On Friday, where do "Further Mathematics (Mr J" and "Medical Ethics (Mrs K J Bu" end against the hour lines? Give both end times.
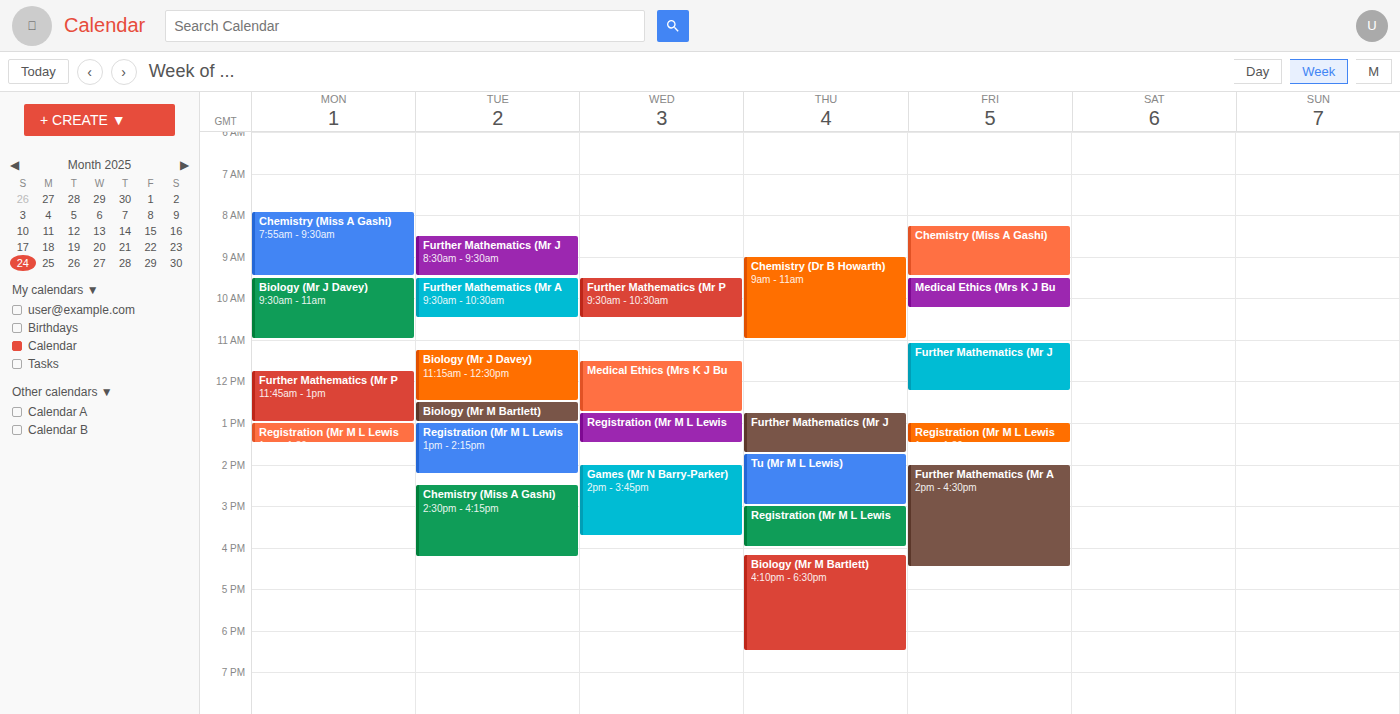
"Further Mathematics (Mr J": 12:15, neither: a quarter of the way from the 12:00 line to the 13:00 line. "Medical Ethics (Mrs K J Bu": 10:15, neither: a quarter of the way from the 10:00 line to the 11:00 line.